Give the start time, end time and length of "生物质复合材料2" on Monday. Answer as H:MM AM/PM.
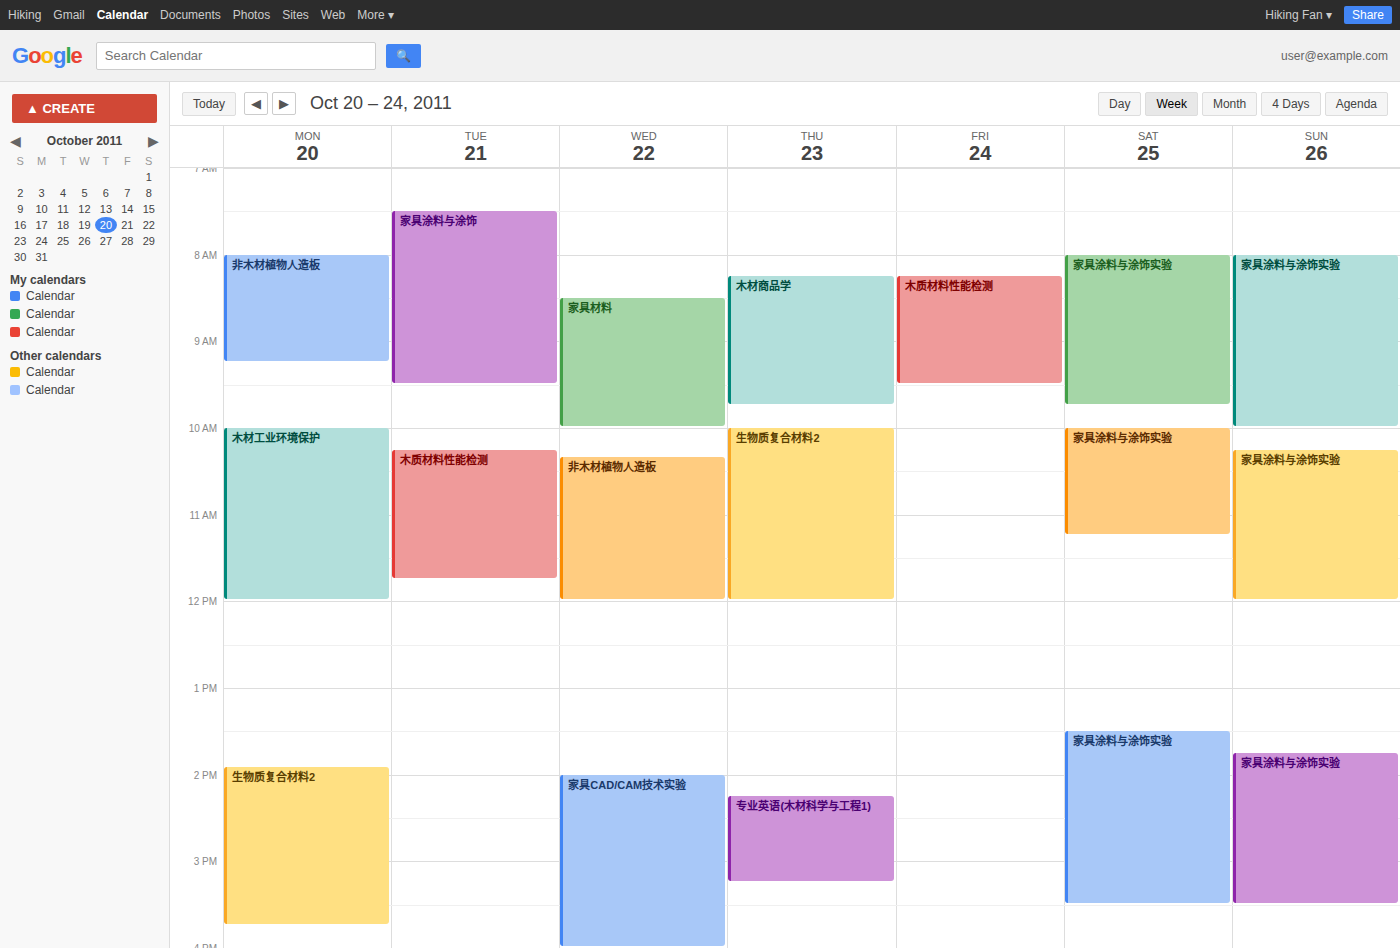
1:55 PM to 3:45 PM, 1 hour 50 minutes